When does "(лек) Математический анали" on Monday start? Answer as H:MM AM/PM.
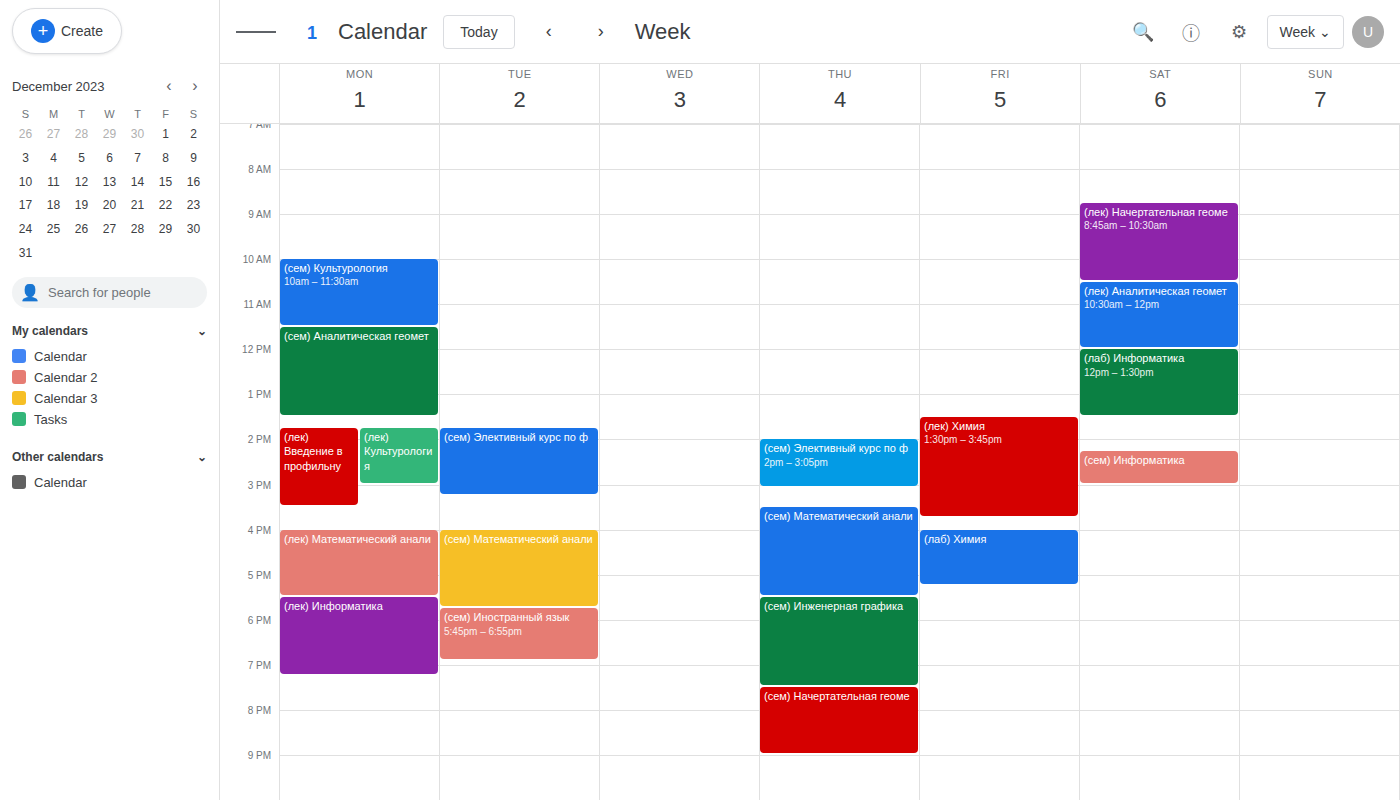
4:00 PM